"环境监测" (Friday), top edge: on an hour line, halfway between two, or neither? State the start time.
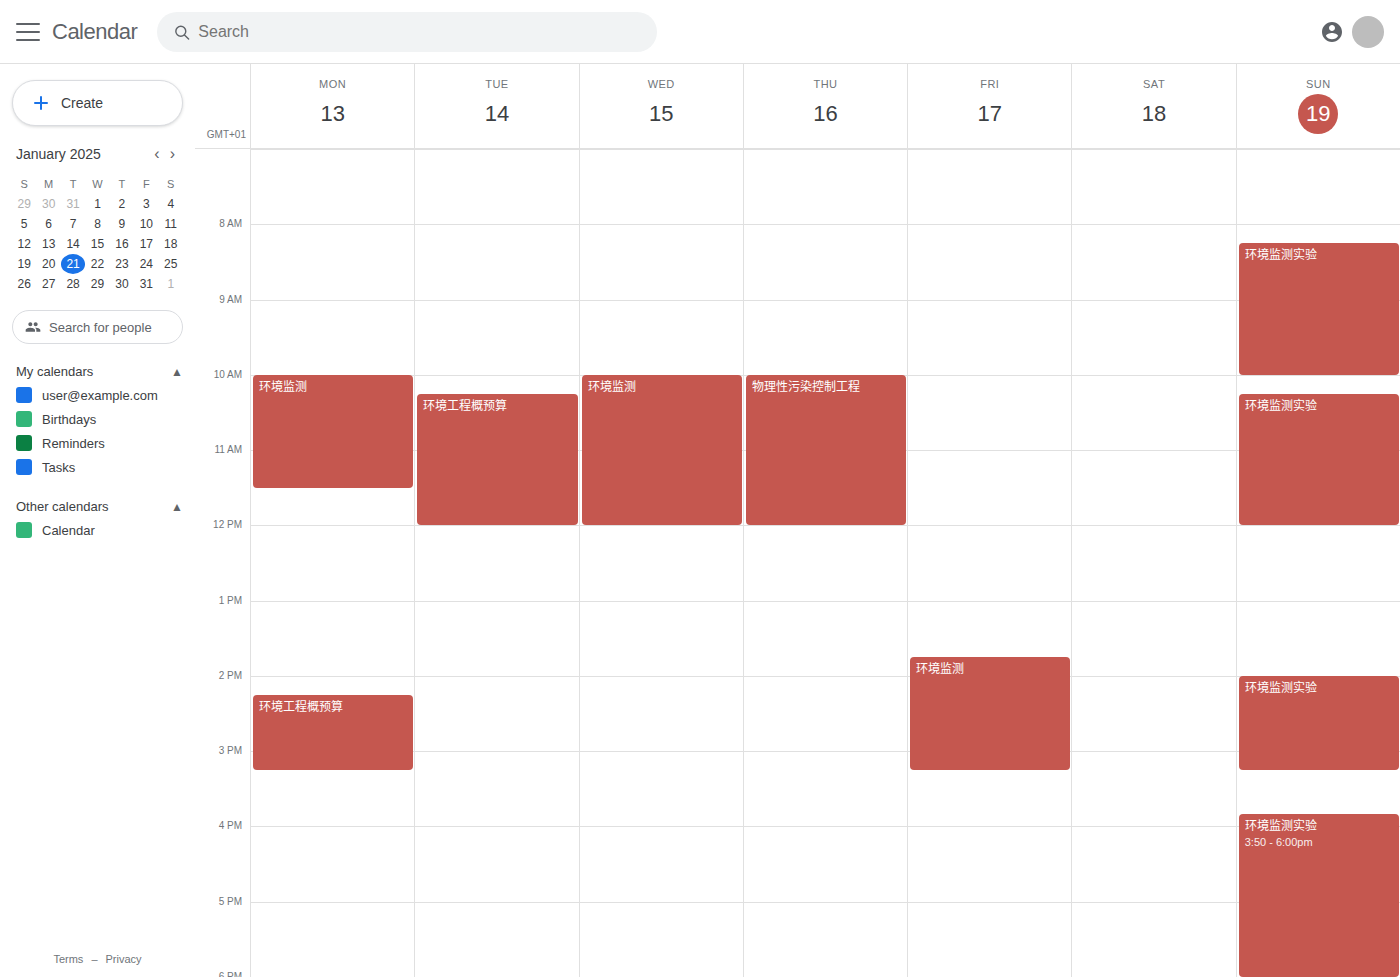
1:45 PM -- neither: three quarters of the way from the 1 PM line to the 2 PM line.